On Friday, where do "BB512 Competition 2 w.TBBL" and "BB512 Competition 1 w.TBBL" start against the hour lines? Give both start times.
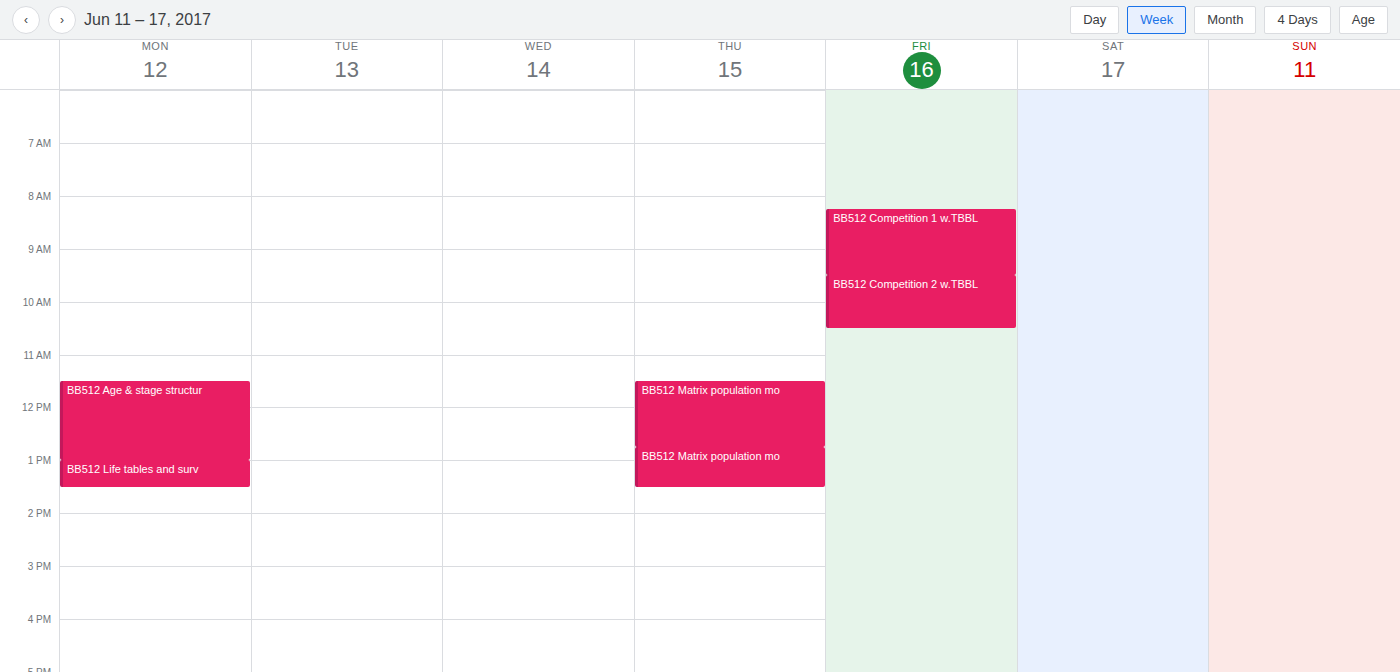
"BB512 Competition 2 w.TBBL": 9:30 AM, halfway between the 9 AM and 10 AM lines. "BB512 Competition 1 w.TBBL": 8:15 AM, neither: a quarter of the way from the 8 AM line to the 9 AM line.